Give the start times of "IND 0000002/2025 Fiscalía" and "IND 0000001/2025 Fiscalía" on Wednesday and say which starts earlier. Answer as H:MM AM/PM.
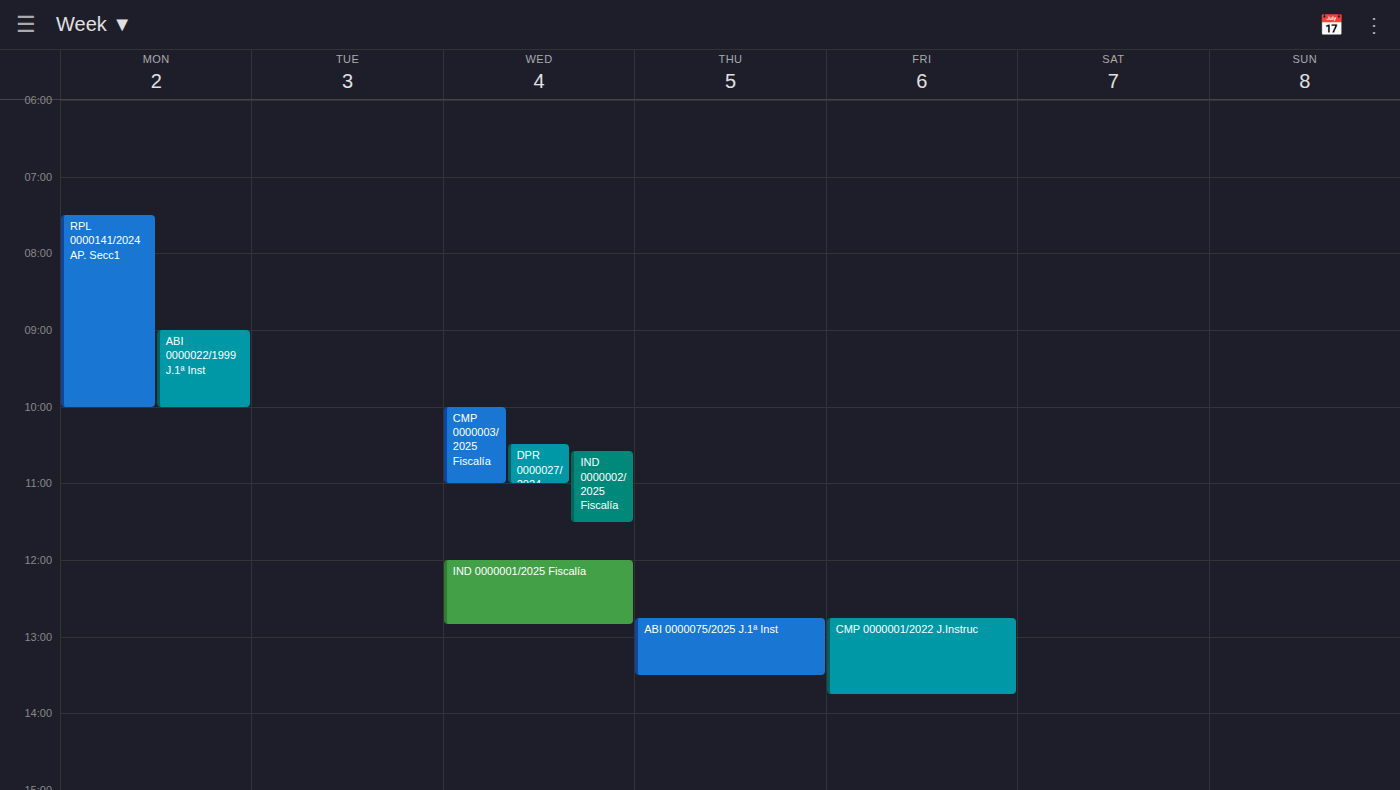
"IND 0000002/2025 Fiscalía" 10:35 AM; "IND 0000001/2025 Fiscalía" 12:00 PM.